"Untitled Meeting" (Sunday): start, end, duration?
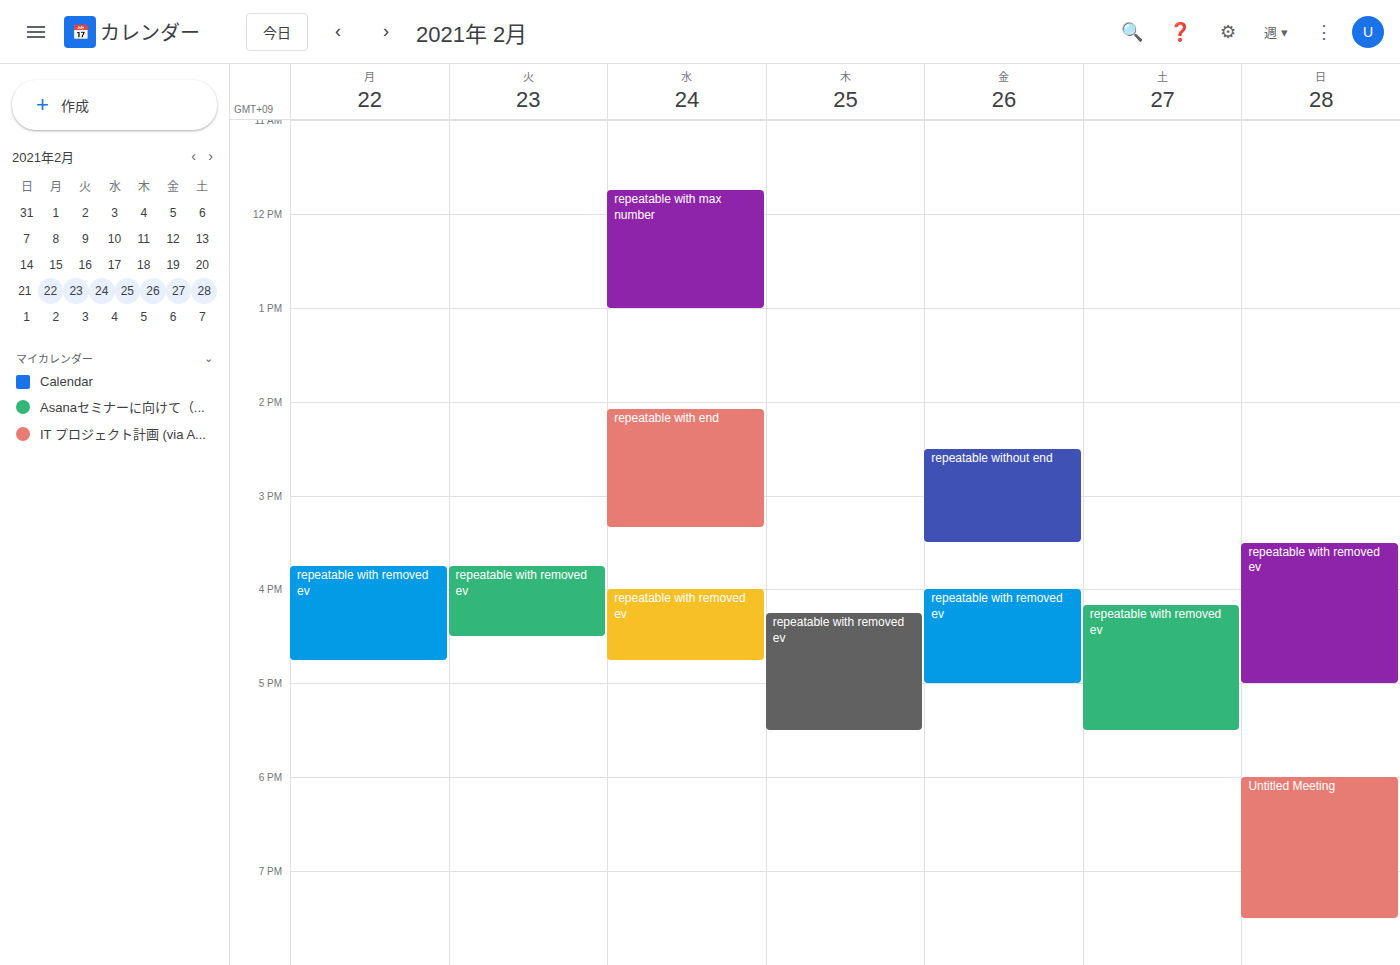
6:00 PM to 7:30 PM, 1 hour 30 minutes